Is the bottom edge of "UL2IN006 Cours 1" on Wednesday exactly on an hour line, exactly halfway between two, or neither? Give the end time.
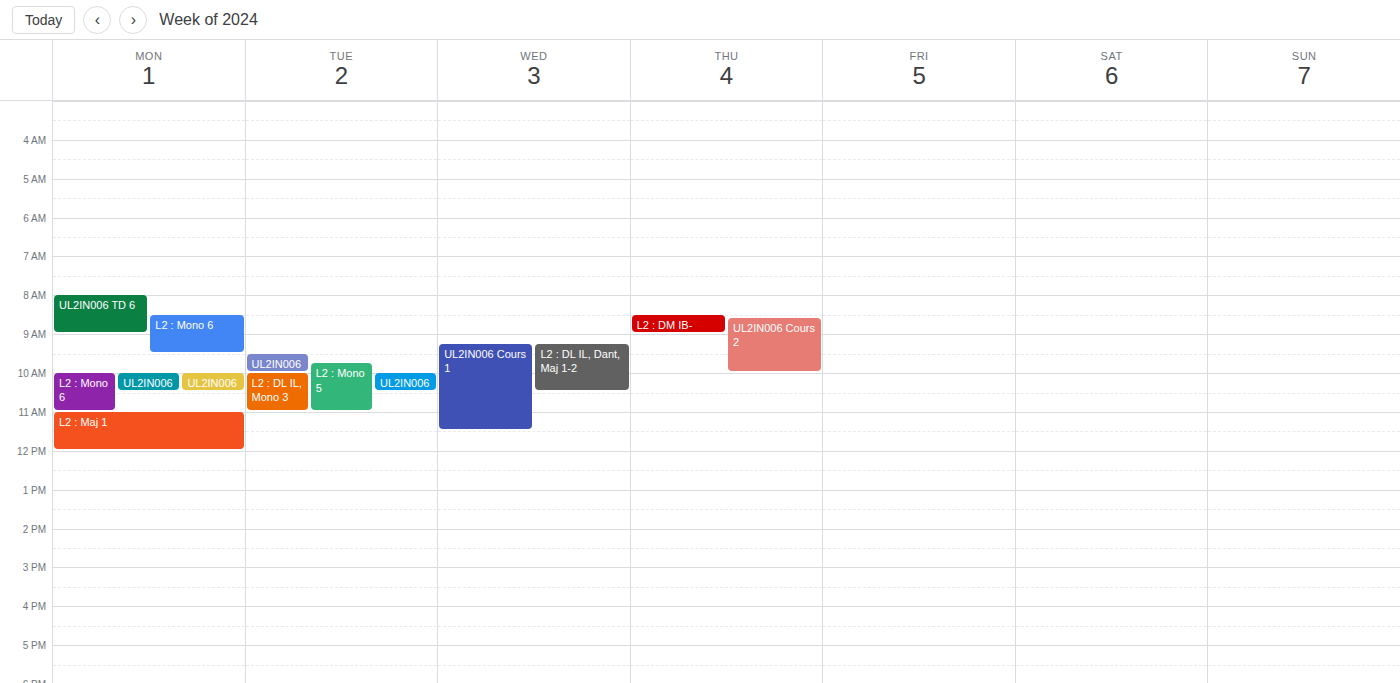
11:30 AM -- halfway between the 11 AM and 12 PM lines.